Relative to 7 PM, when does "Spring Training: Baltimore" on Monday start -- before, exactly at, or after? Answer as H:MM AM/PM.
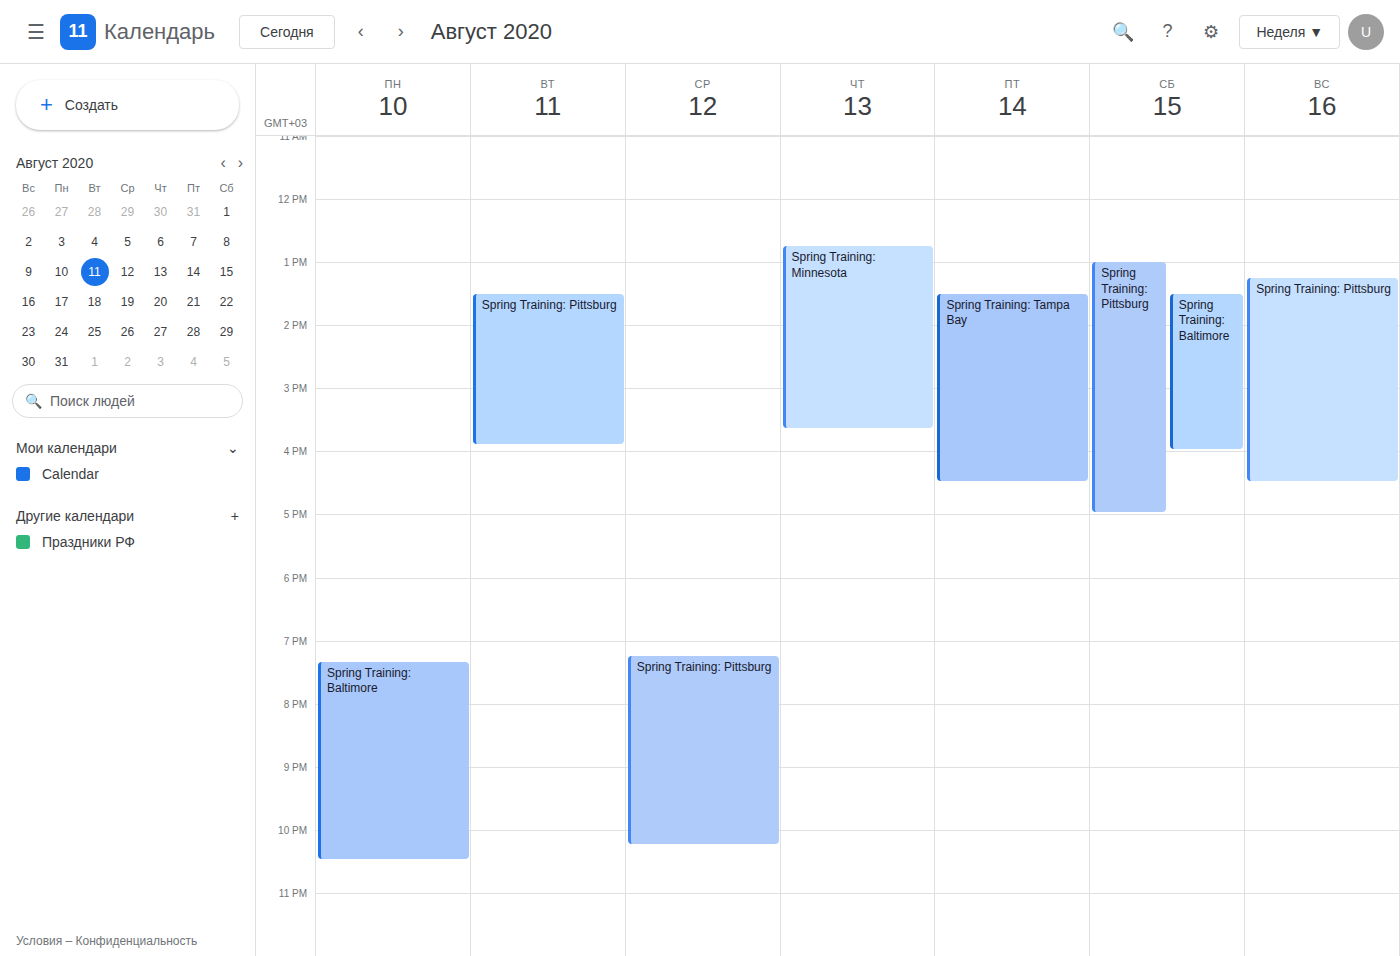
7:20 PM -- after 7 PM, 20 minutes below the 7 PM line.